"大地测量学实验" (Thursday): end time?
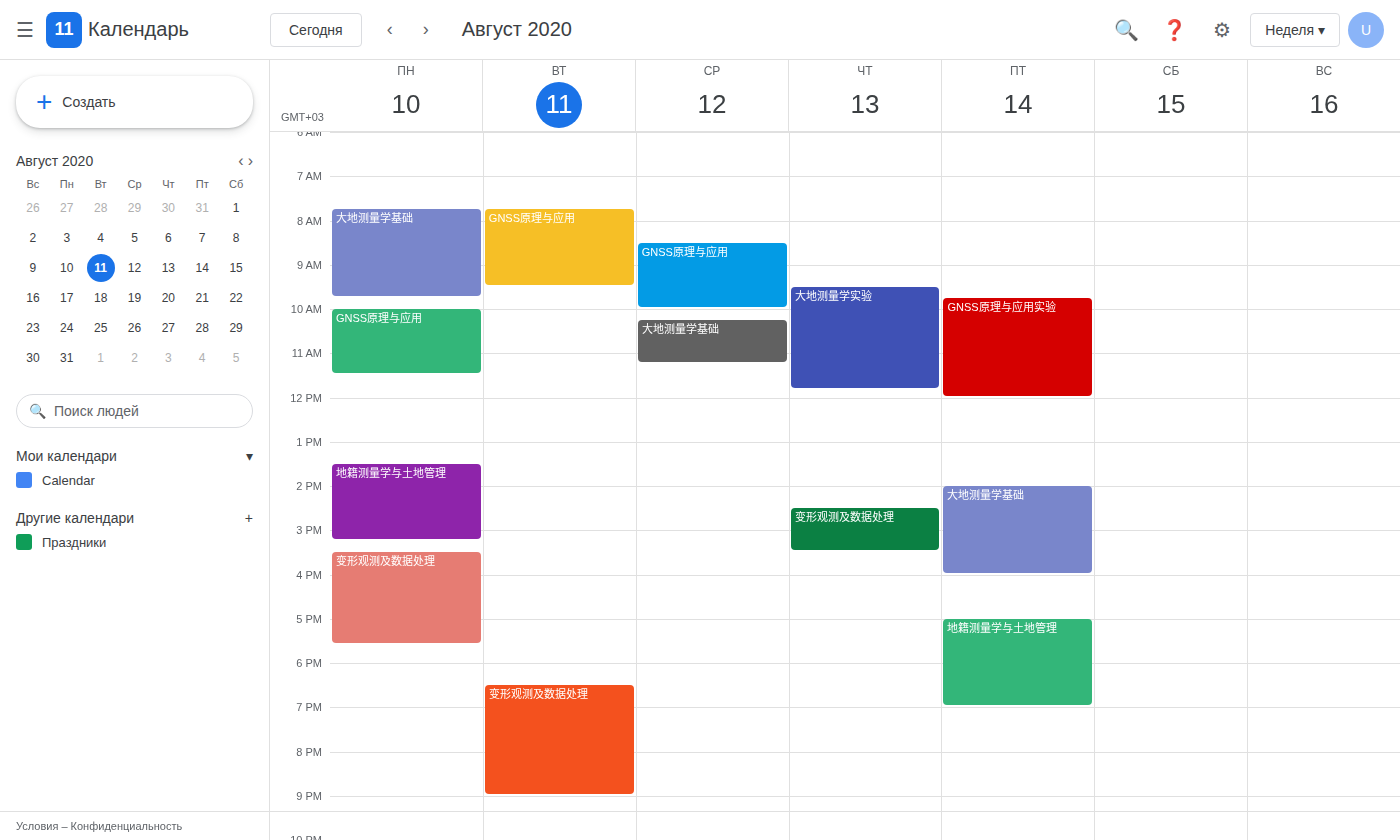
11:50 AM